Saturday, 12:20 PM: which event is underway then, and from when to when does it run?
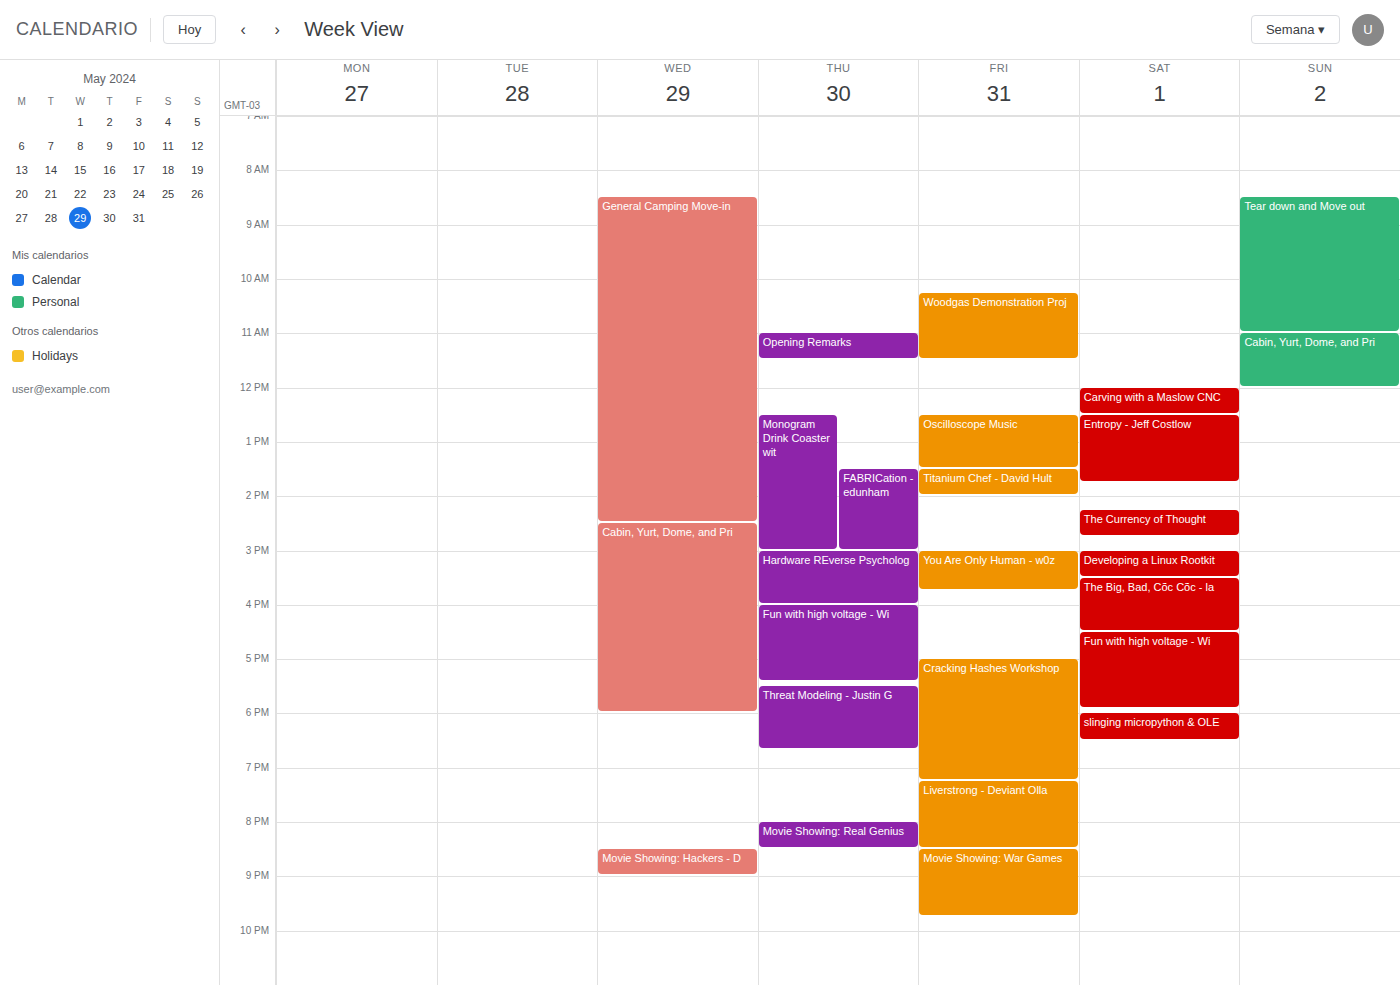
"Carving with a Maslow CNC", 12:00 PM to 12:30 PM